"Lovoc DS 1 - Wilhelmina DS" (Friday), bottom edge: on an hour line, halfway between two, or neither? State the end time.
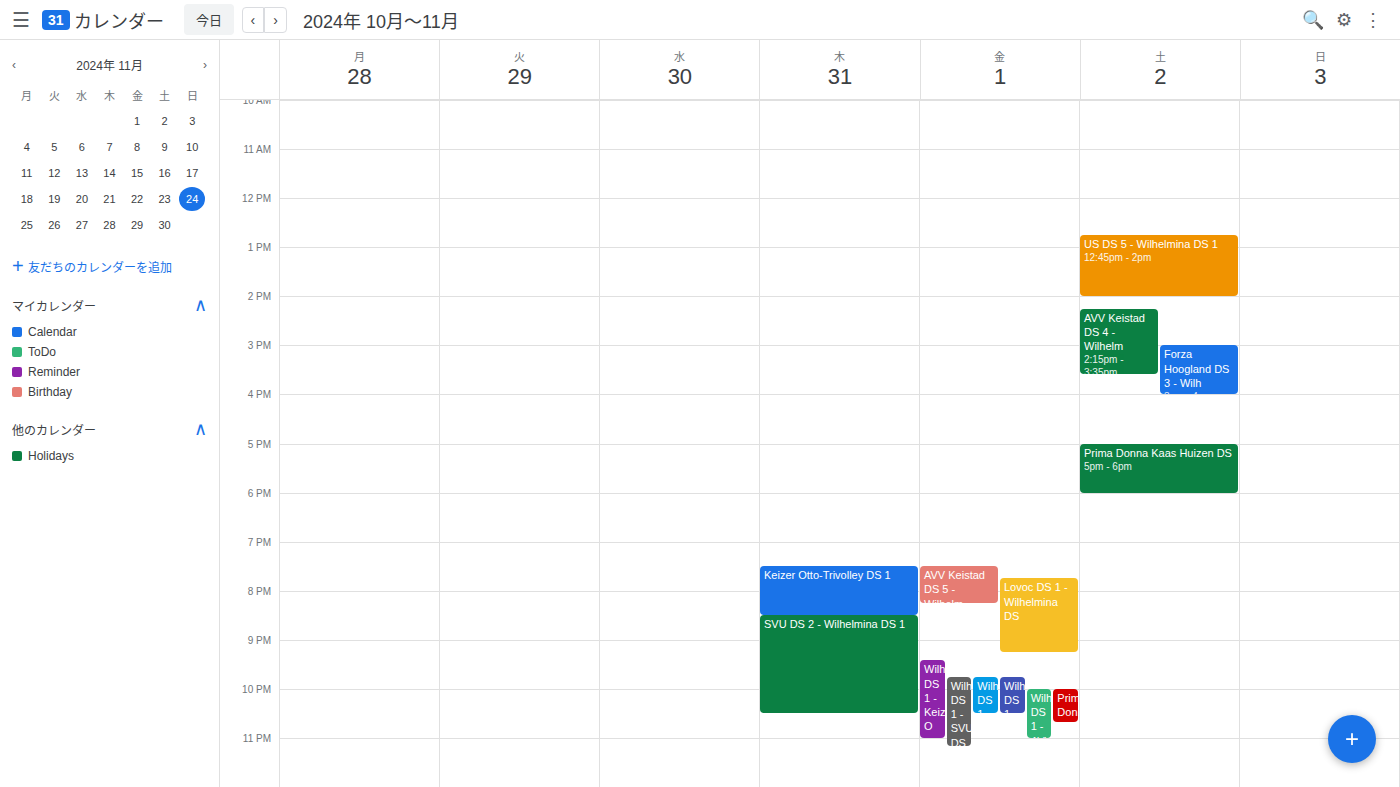
21:15 -- neither: a quarter of the way from the 21:00 line to the 22:00 line.